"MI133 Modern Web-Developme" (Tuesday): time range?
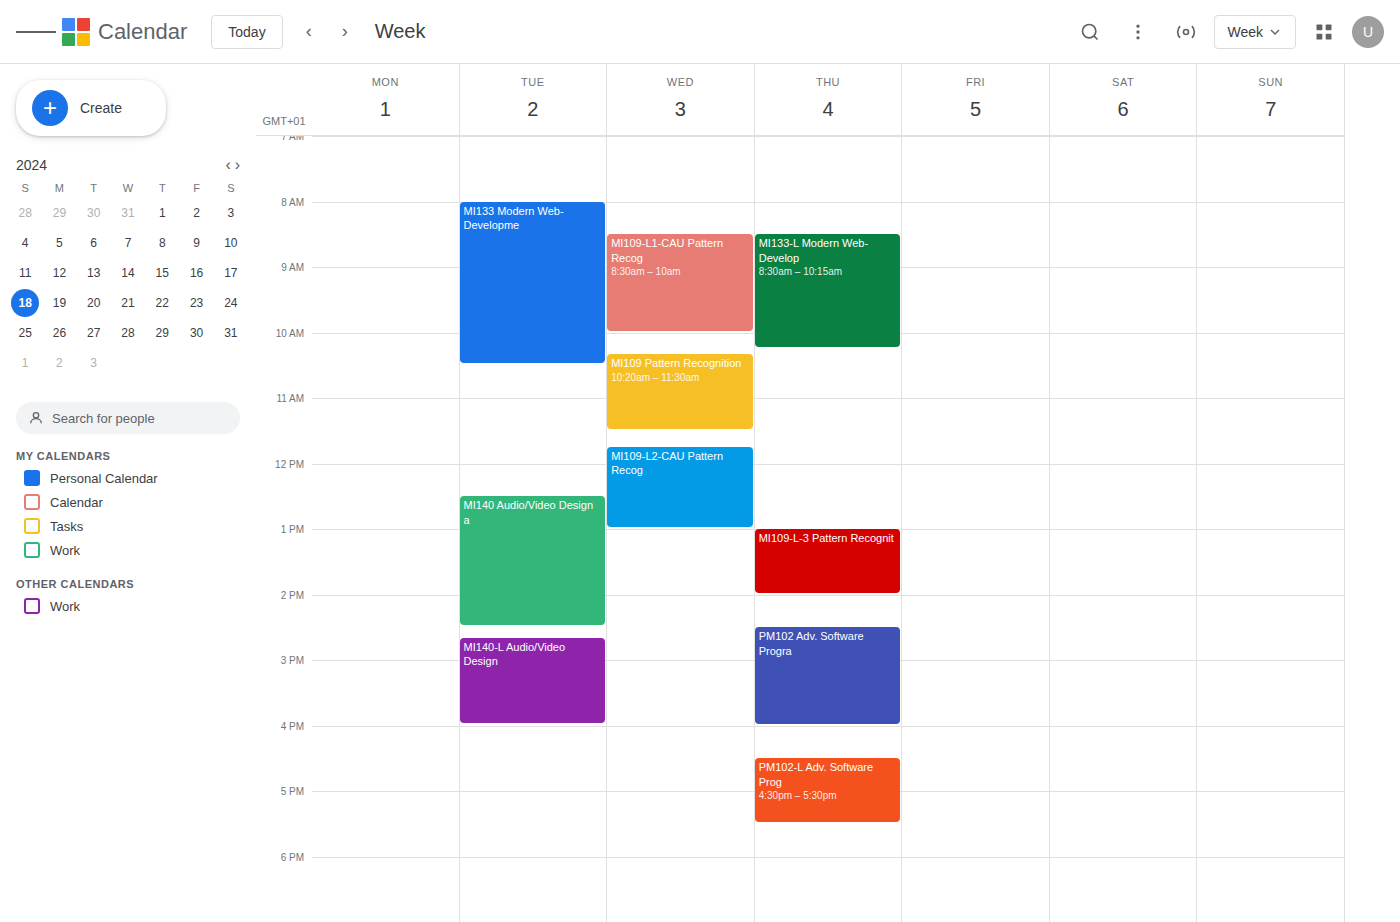
08:00 to 10:30